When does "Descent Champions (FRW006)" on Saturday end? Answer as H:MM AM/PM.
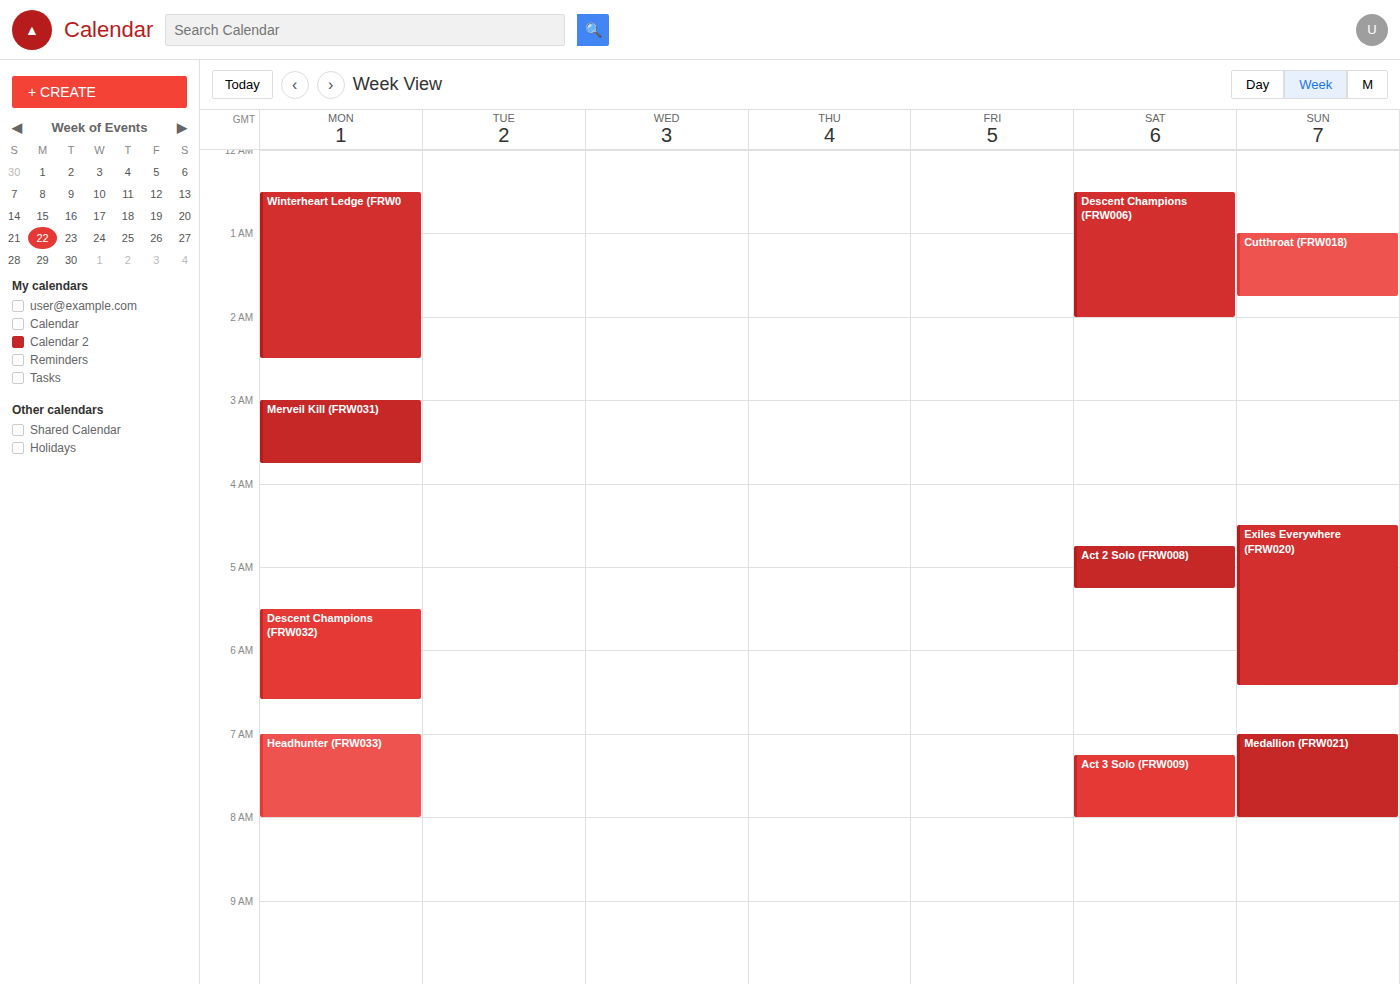
2:00 AM